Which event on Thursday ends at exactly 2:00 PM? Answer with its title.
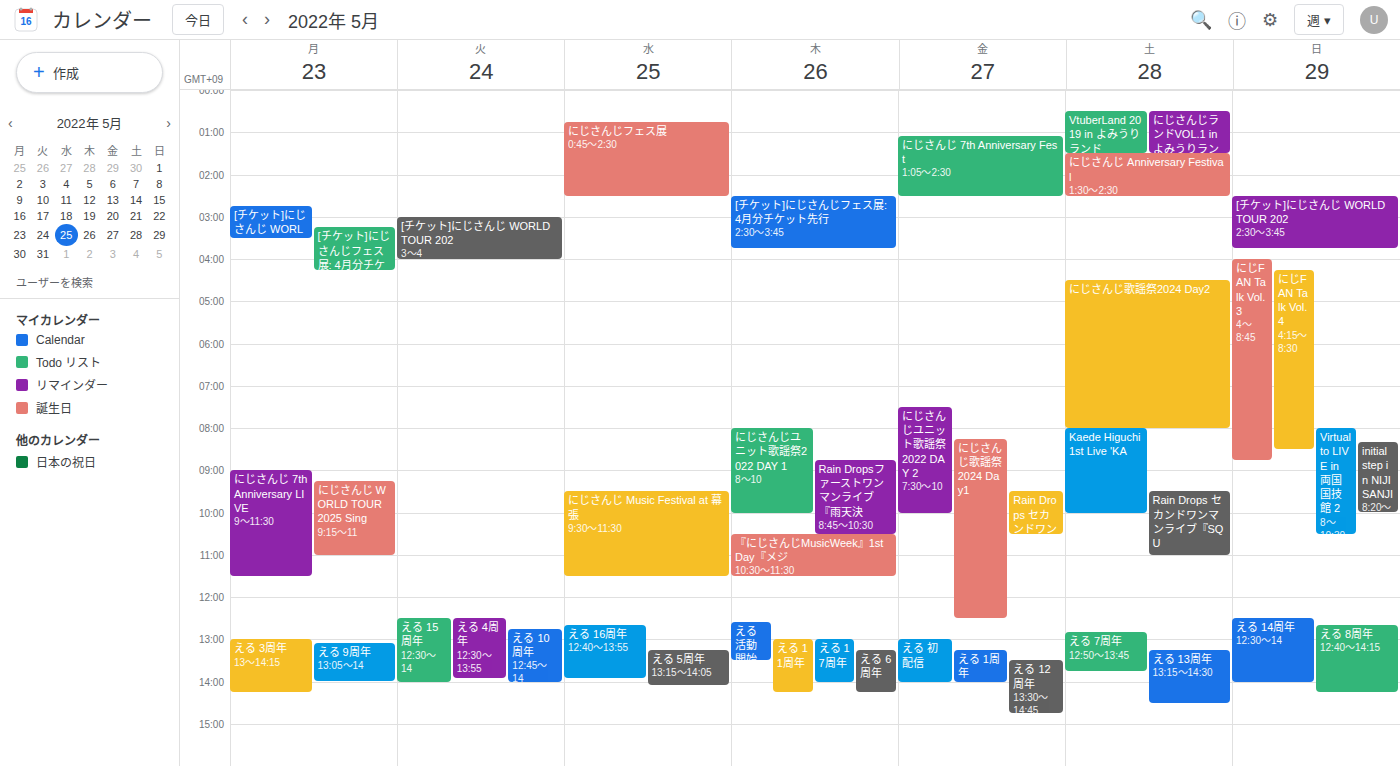
"える 17周年"